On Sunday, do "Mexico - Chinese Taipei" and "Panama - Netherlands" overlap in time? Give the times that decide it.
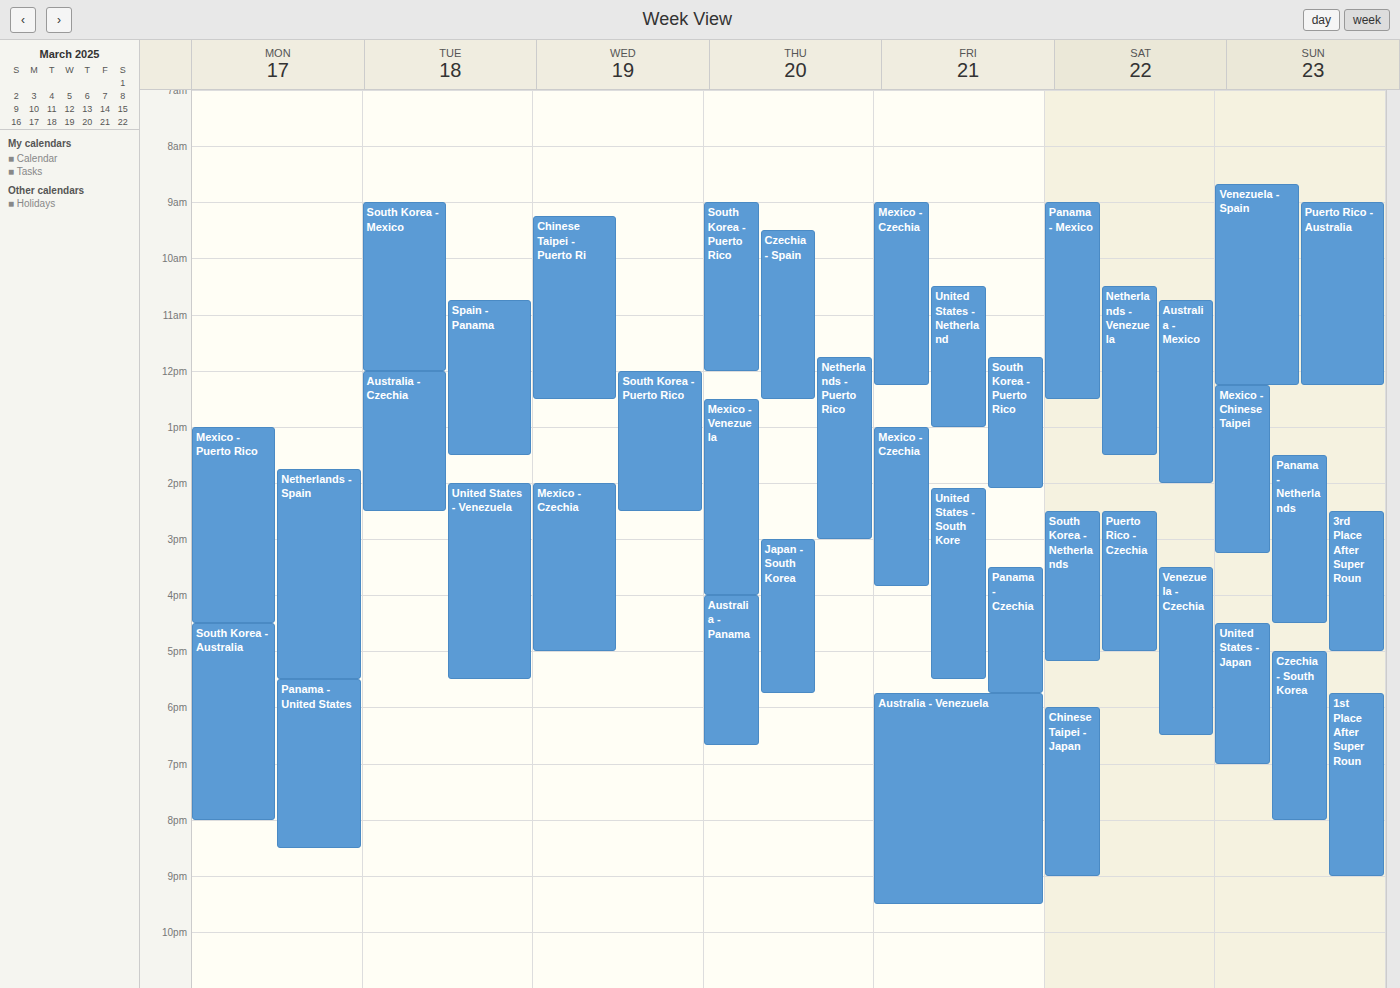
"Panama - Netherlands" starts at 1:30 PM, before "Mexico - Chinese Taipei" ends at 3:15 PM -- they overlap.